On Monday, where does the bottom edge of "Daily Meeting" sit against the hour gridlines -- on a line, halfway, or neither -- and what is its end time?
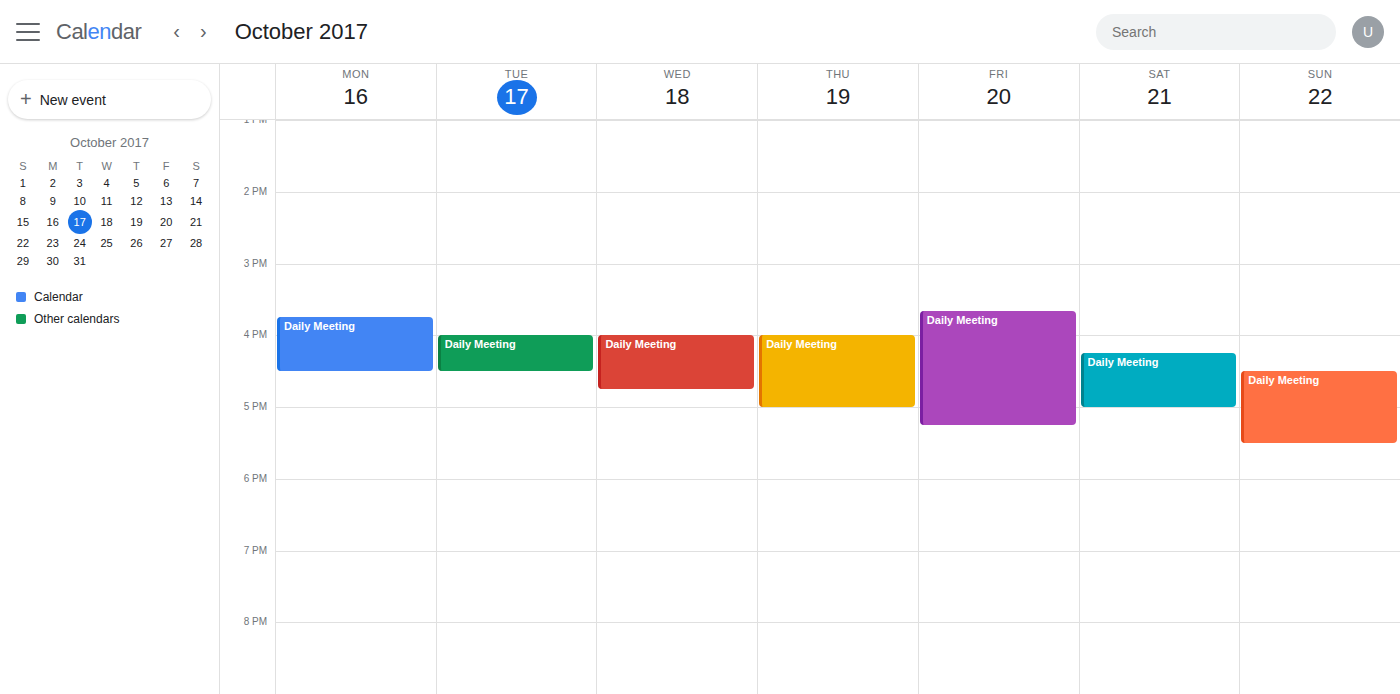
4:30 PM -- halfway between the 4 PM and 5 PM lines.